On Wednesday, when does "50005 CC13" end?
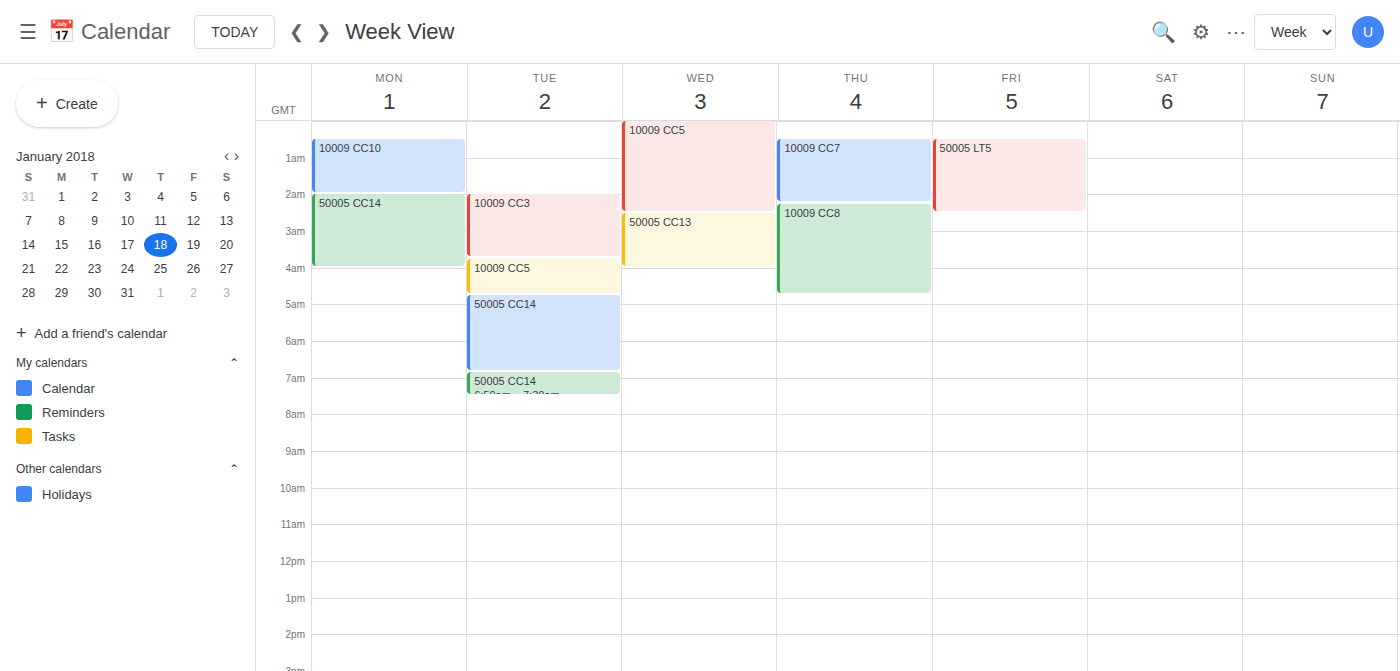
4:00 AM